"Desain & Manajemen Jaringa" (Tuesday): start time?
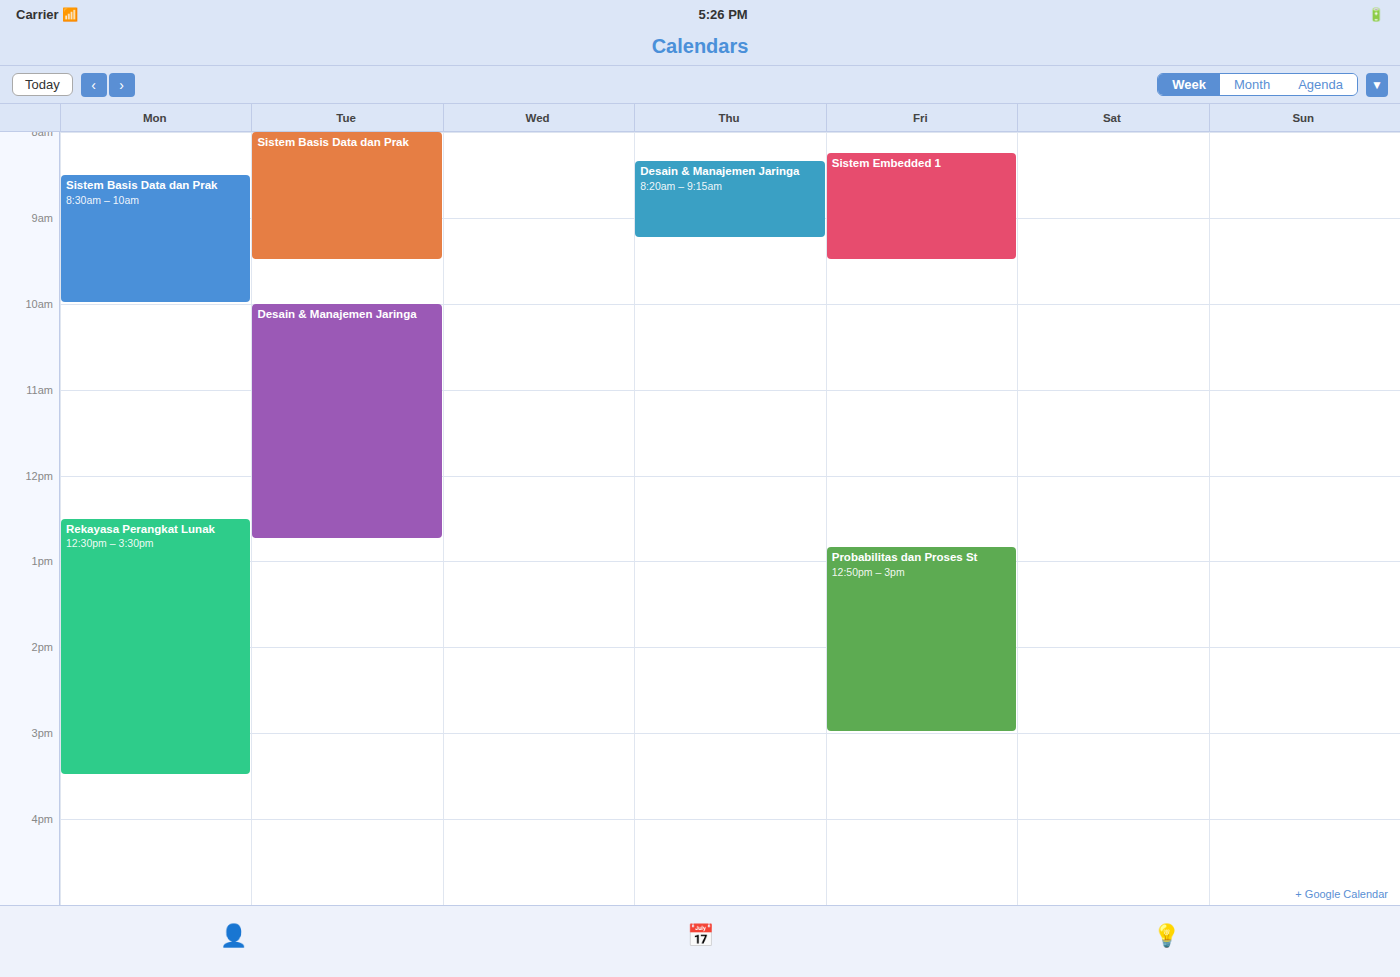
10:00 AM